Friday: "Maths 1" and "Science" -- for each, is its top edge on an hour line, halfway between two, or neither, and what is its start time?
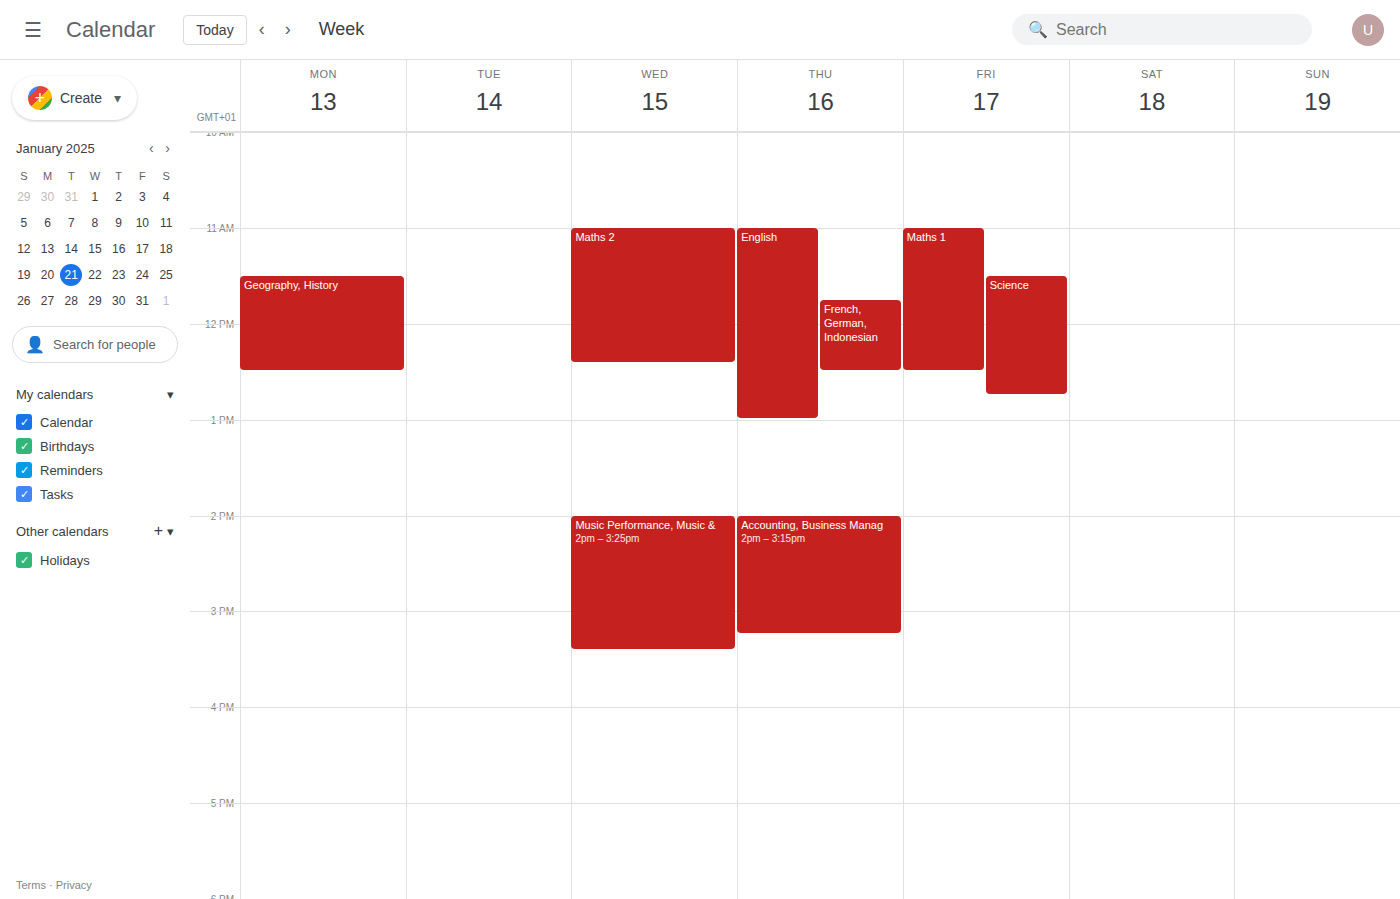
"Maths 1": 11:00, exactly on the 11:00 line. "Science": 11:30, halfway between the 11:00 and 12:00 lines.